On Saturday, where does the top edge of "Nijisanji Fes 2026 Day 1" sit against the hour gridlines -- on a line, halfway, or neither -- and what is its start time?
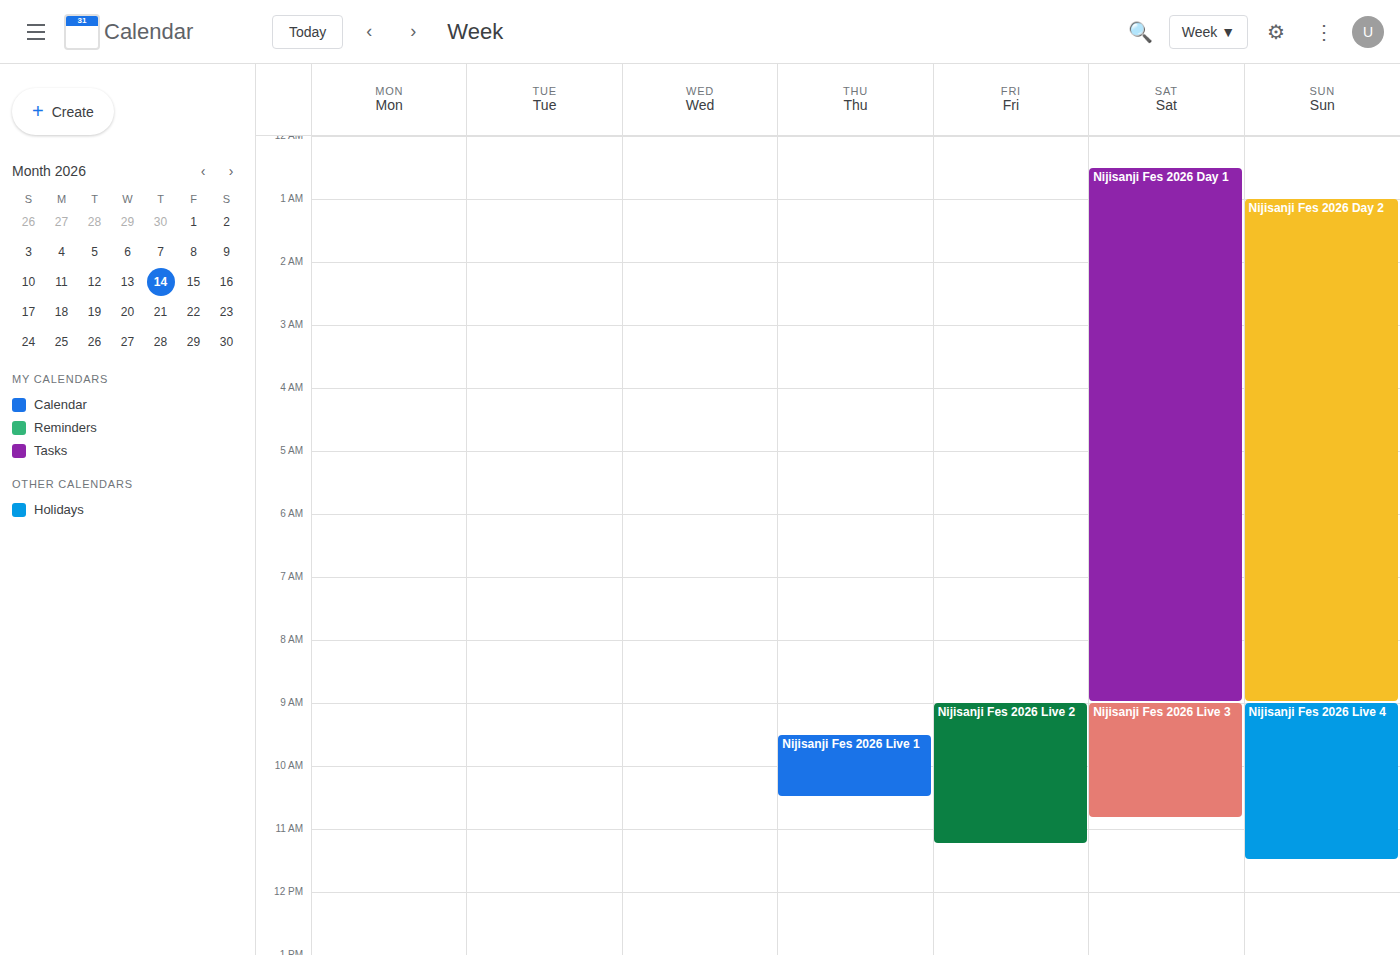
12:30 AM -- halfway between the 12 AM and 1 AM lines.